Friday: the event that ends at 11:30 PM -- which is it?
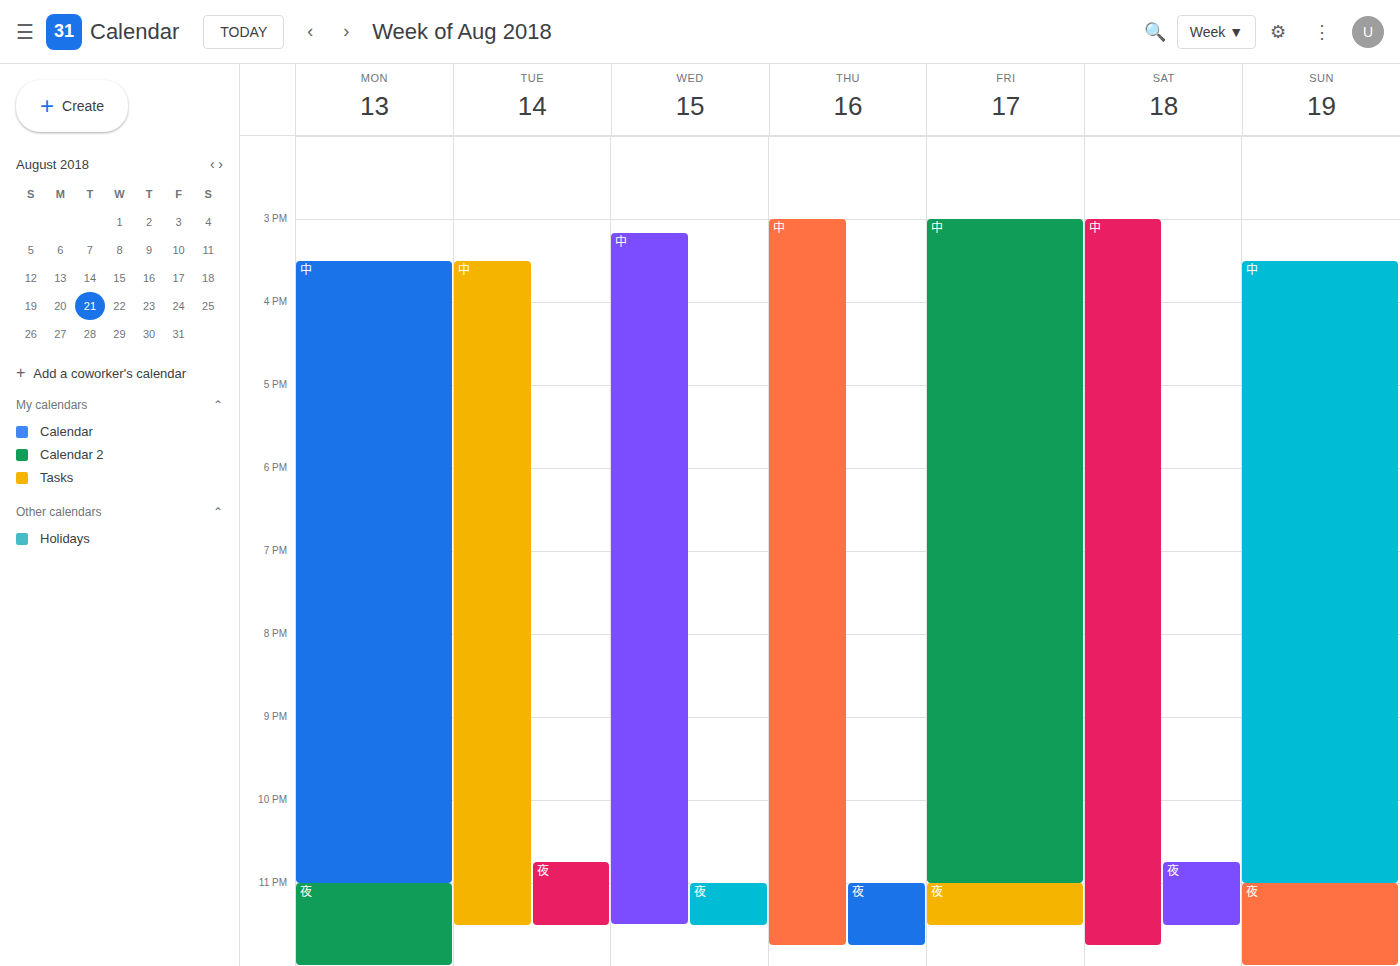
"夜"